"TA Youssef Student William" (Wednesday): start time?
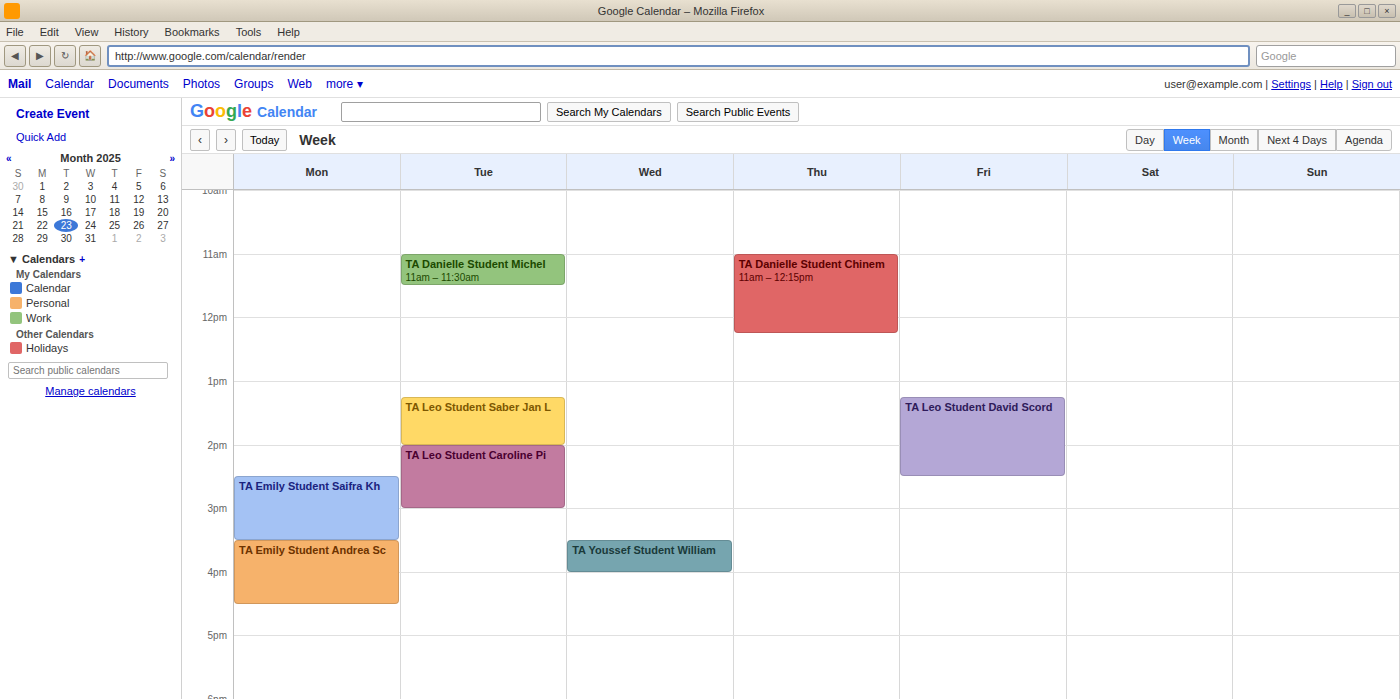
3:30 PM